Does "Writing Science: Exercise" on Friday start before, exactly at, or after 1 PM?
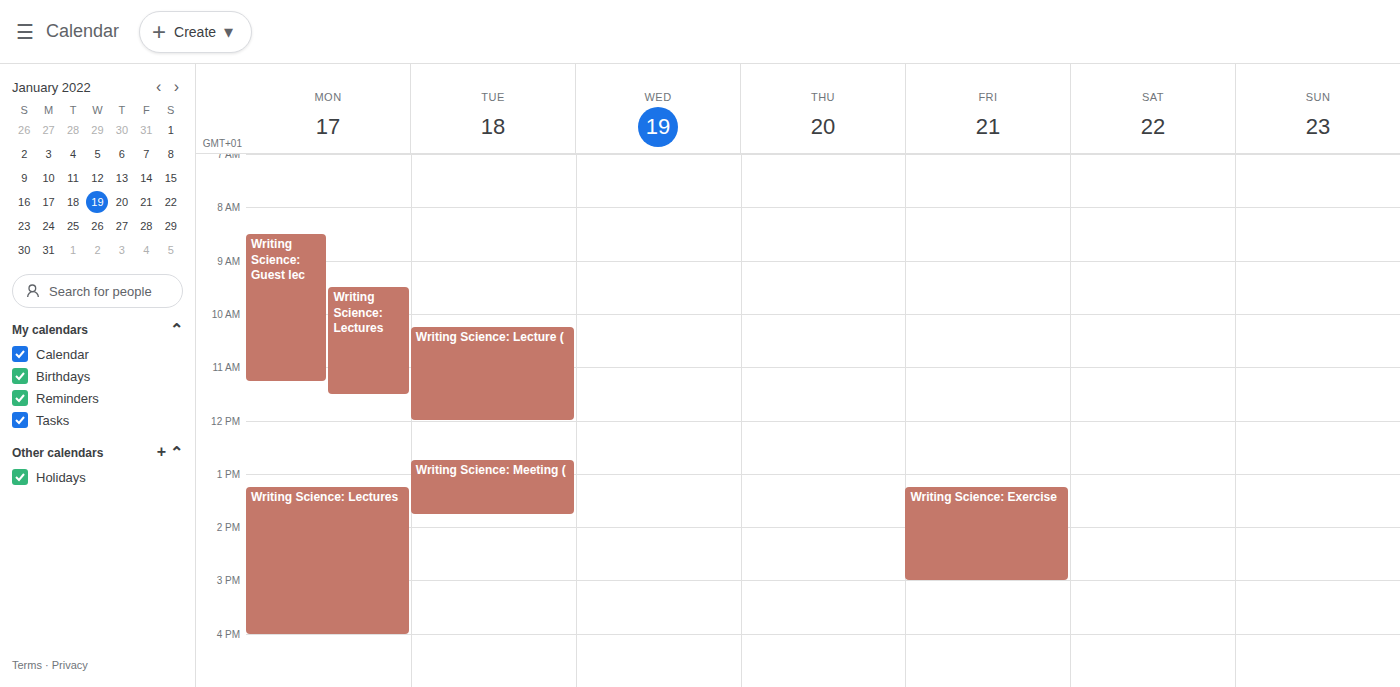
1:15 PM -- after 1 PM, 15 minutes below the 1 PM line.